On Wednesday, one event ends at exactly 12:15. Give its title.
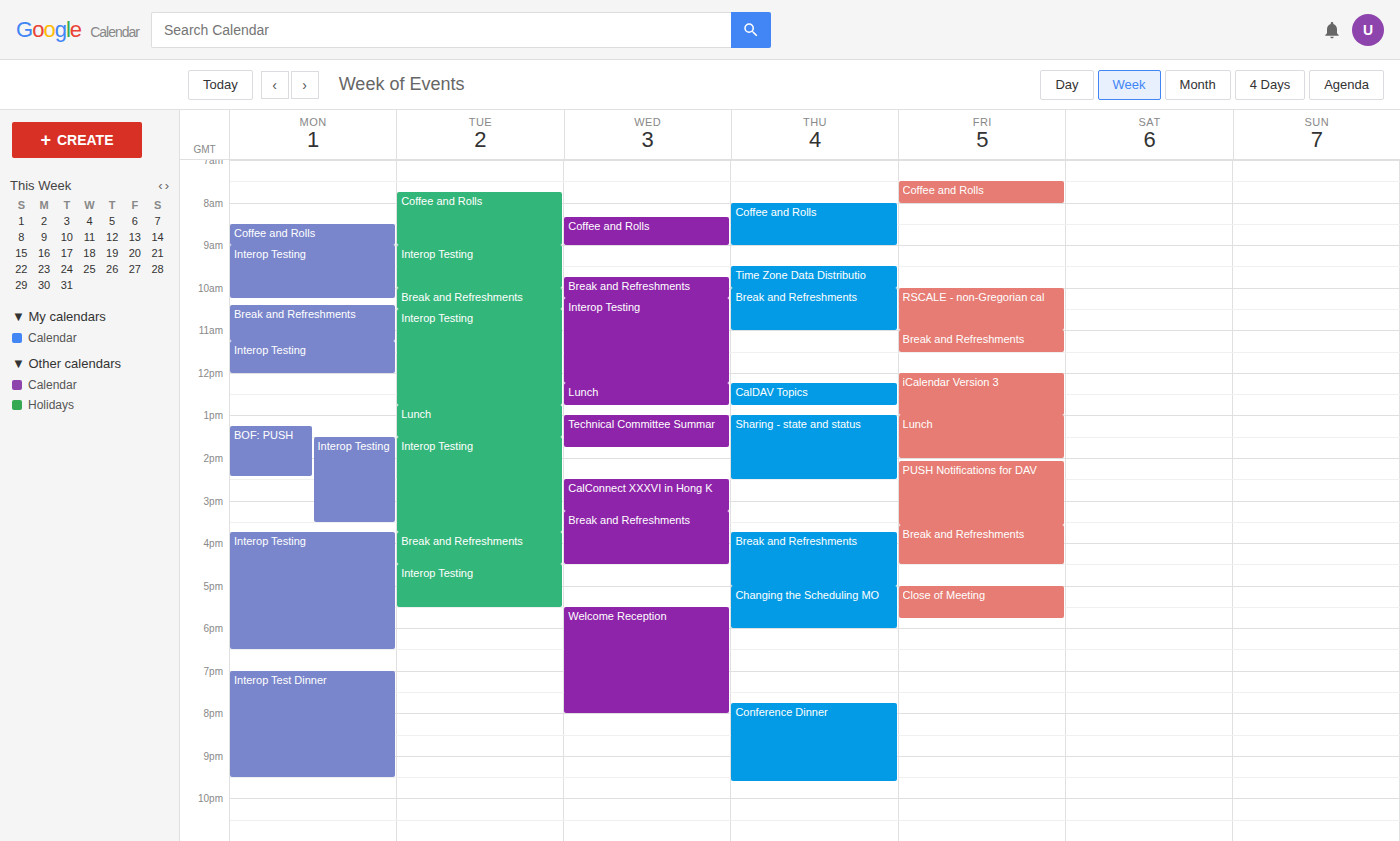
"Interop Testing"